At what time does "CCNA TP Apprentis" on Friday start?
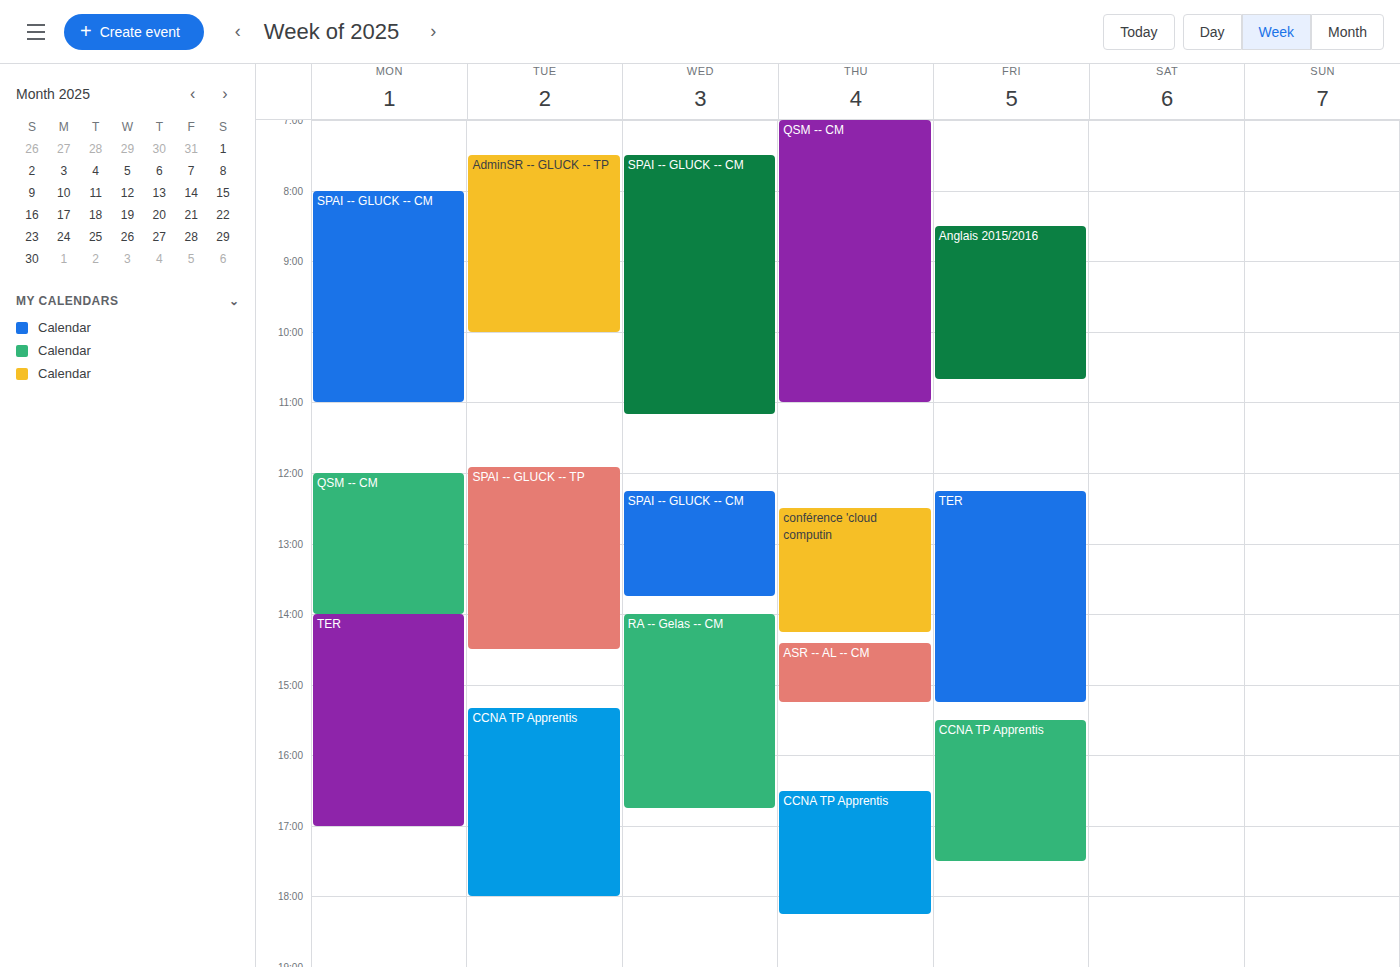
3:30 PM